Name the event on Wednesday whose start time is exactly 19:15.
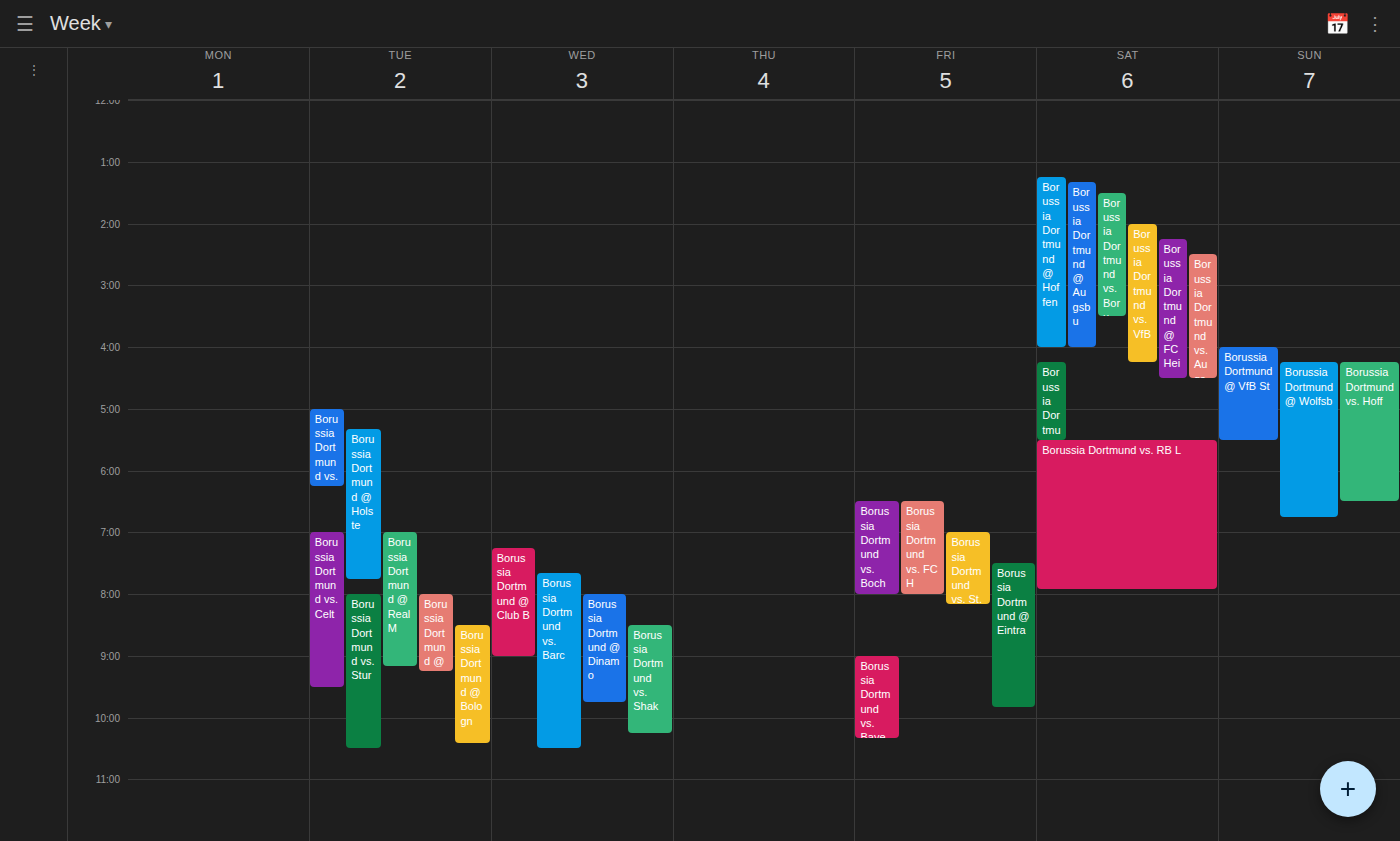
"Borussia Dortmund @ Club B"